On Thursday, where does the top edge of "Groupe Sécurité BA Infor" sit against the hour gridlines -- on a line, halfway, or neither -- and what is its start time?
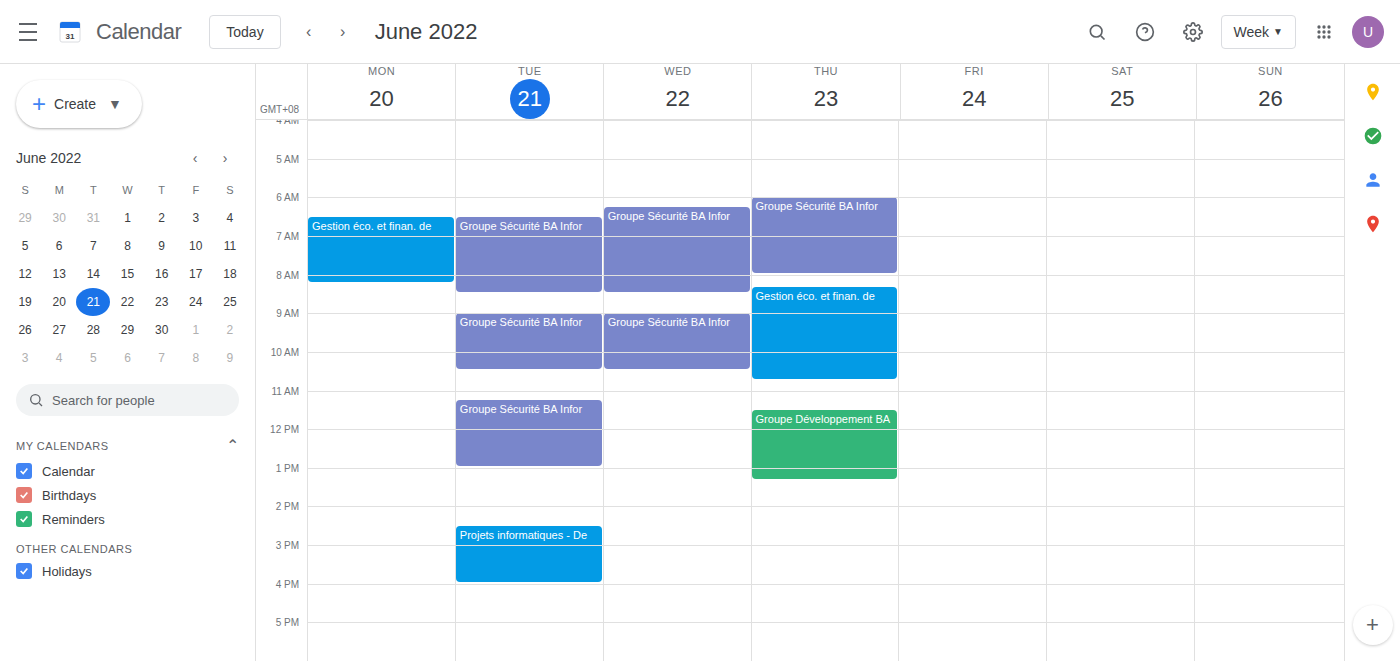
06:00 -- exactly on the 06:00 line.